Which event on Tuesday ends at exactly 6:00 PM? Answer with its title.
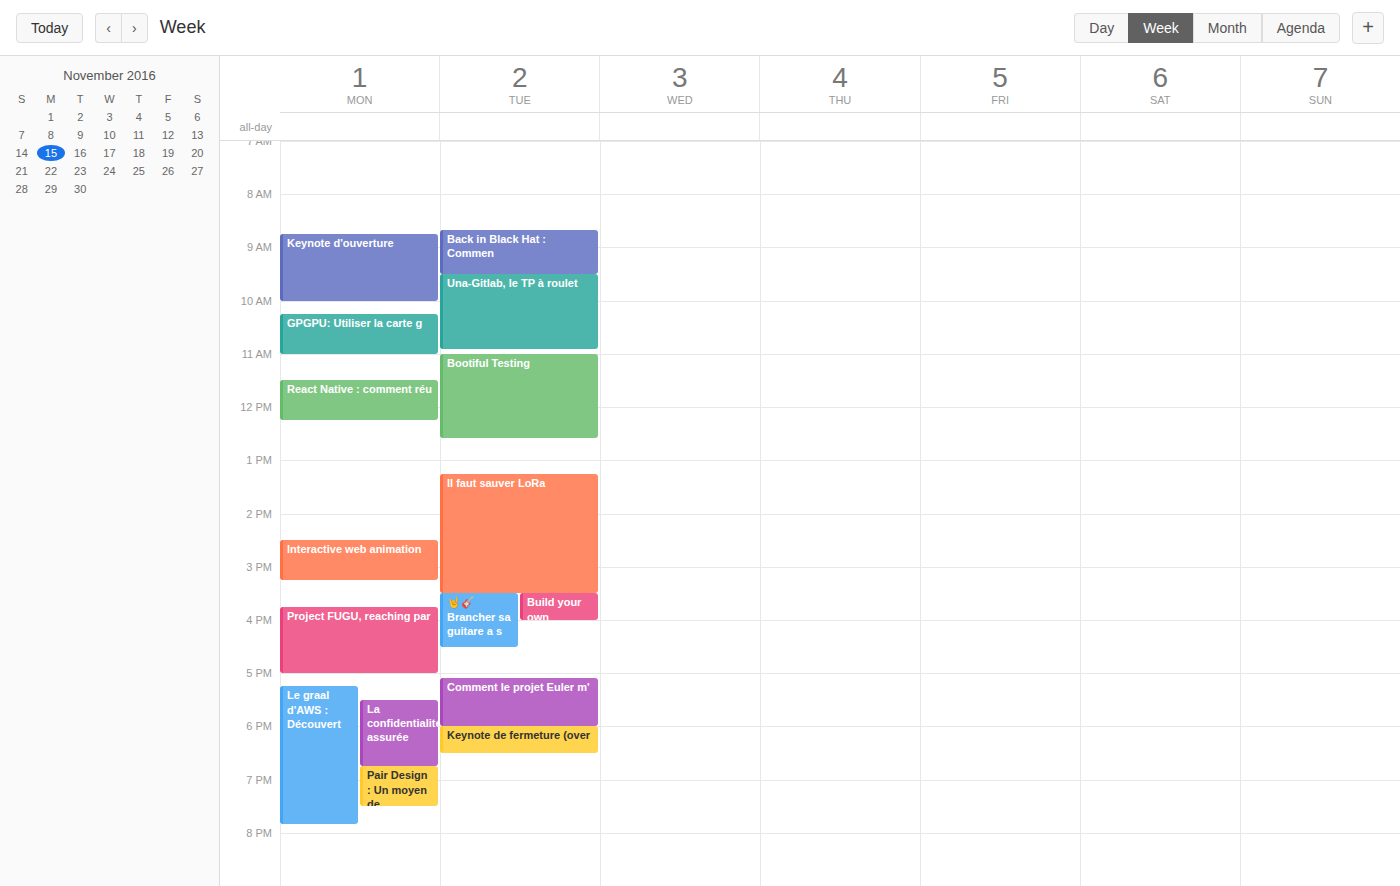
"Comment le projet Euler m'"